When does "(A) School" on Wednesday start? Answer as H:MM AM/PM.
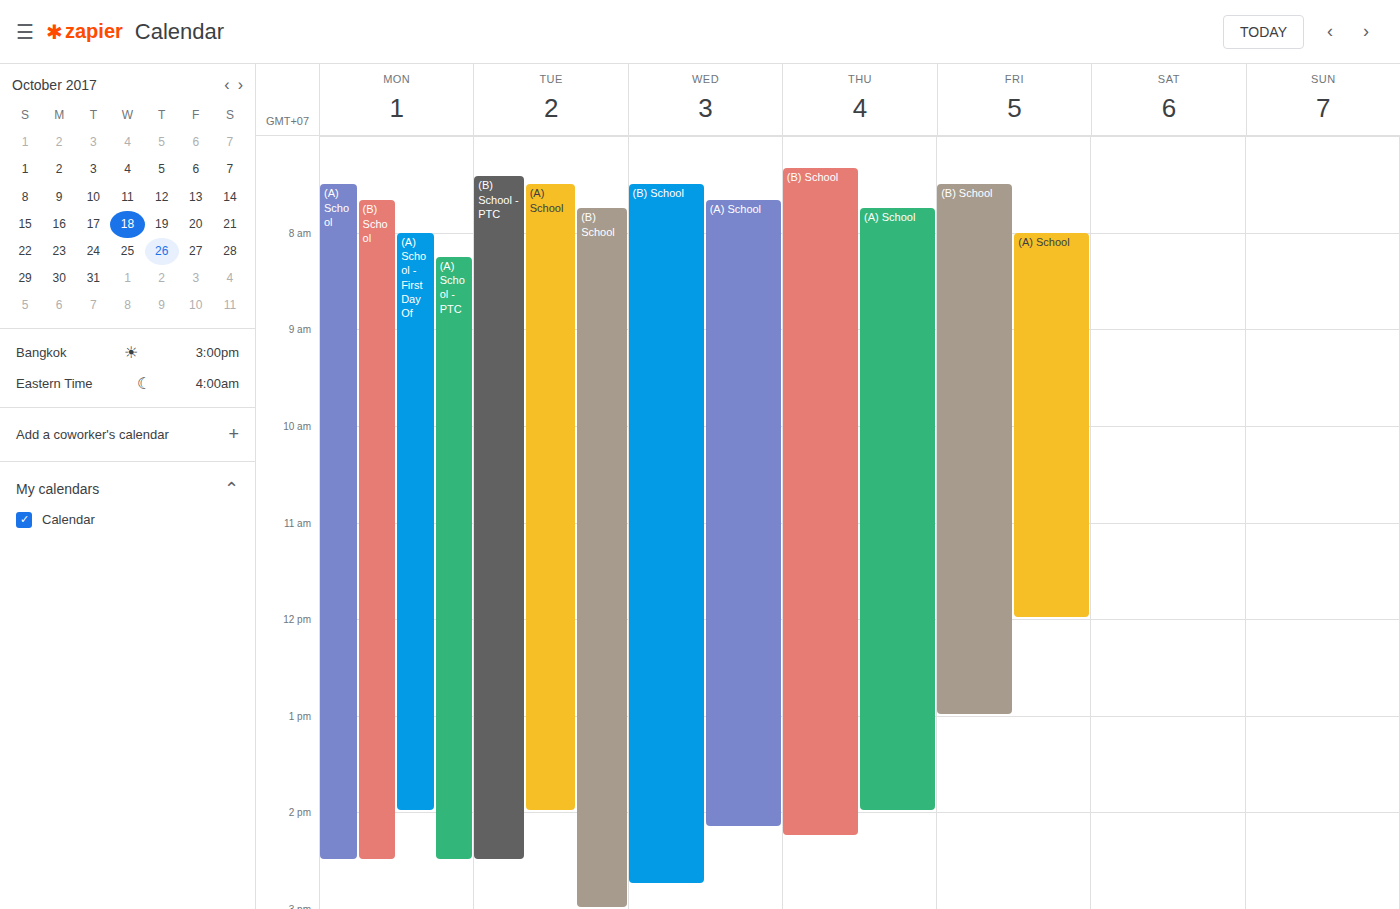
7:40 AM